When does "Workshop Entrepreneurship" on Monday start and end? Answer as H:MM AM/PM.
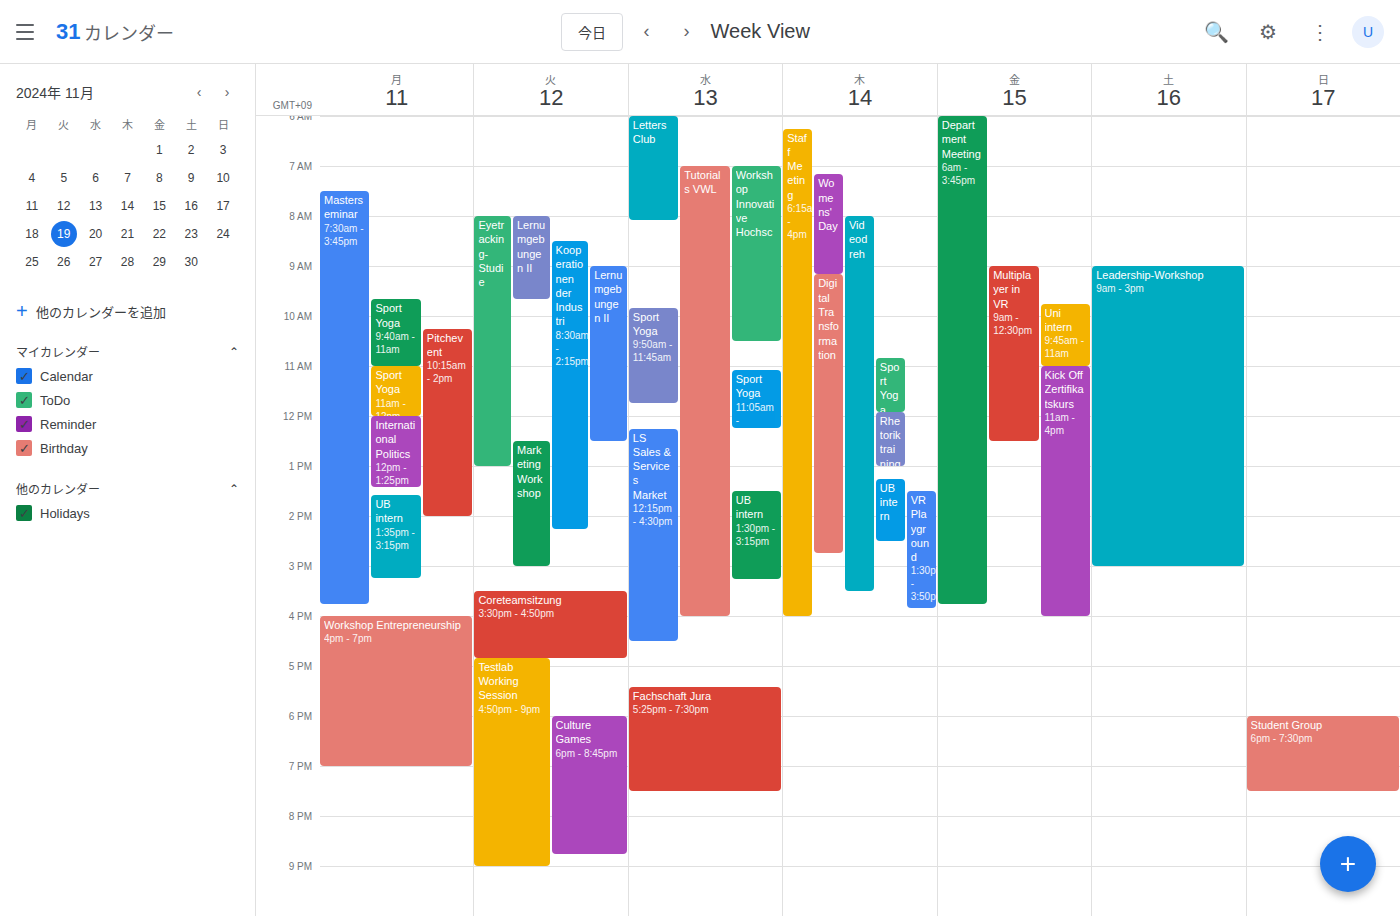
4:00 PM to 7:00 PM